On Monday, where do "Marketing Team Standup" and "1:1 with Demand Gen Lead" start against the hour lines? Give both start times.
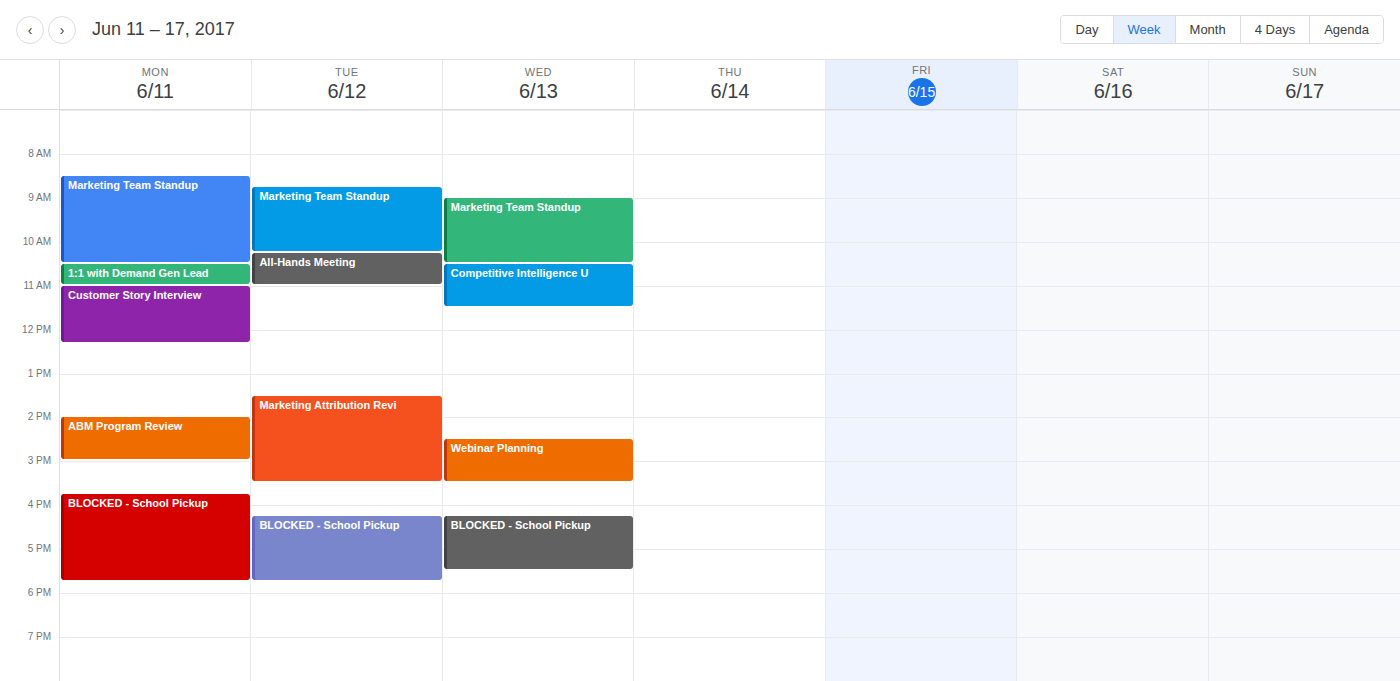
"Marketing Team Standup": 8:30 AM, halfway between the 8 AM and 9 AM lines. "1:1 with Demand Gen Lead": 10:30 AM, halfway between the 10 AM and 11 AM lines.